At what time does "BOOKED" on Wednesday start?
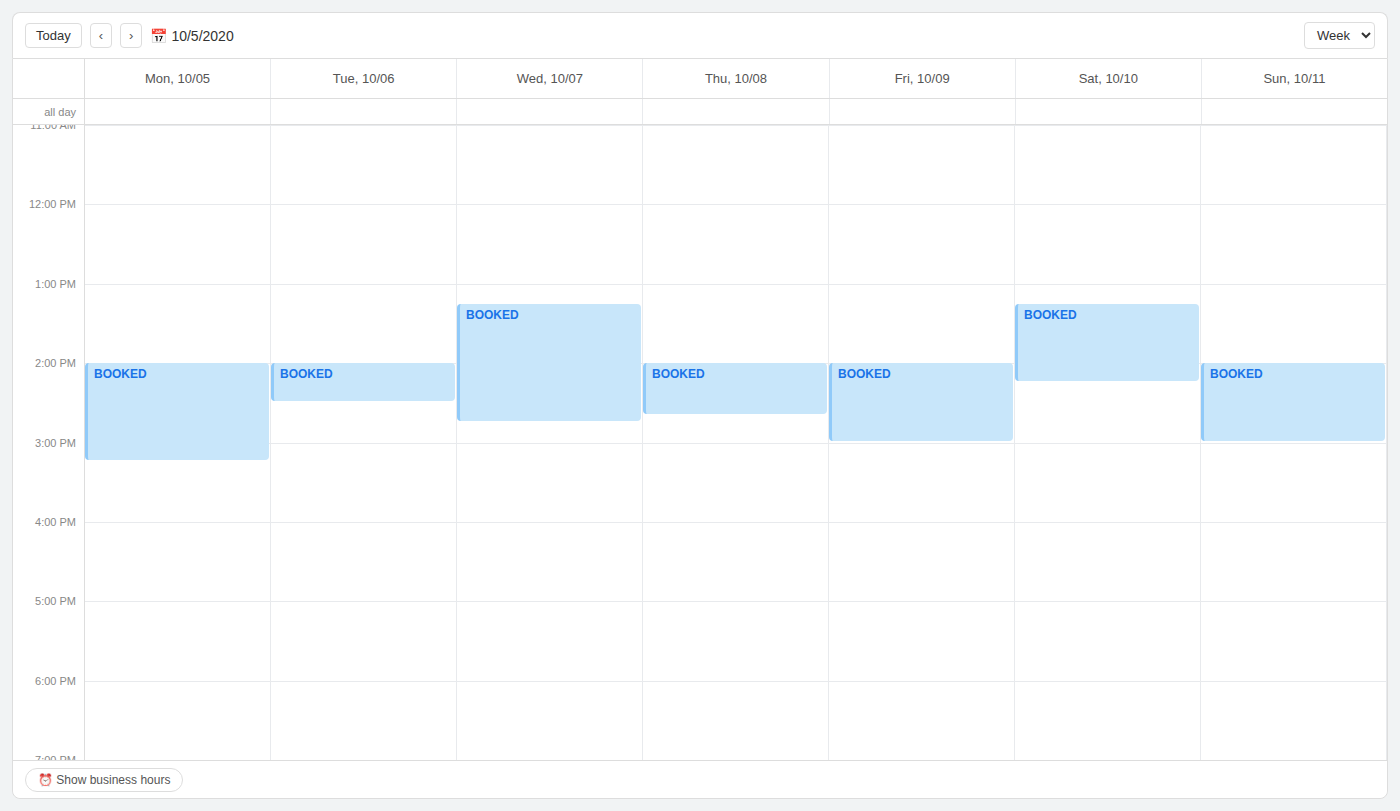
1:15 PM